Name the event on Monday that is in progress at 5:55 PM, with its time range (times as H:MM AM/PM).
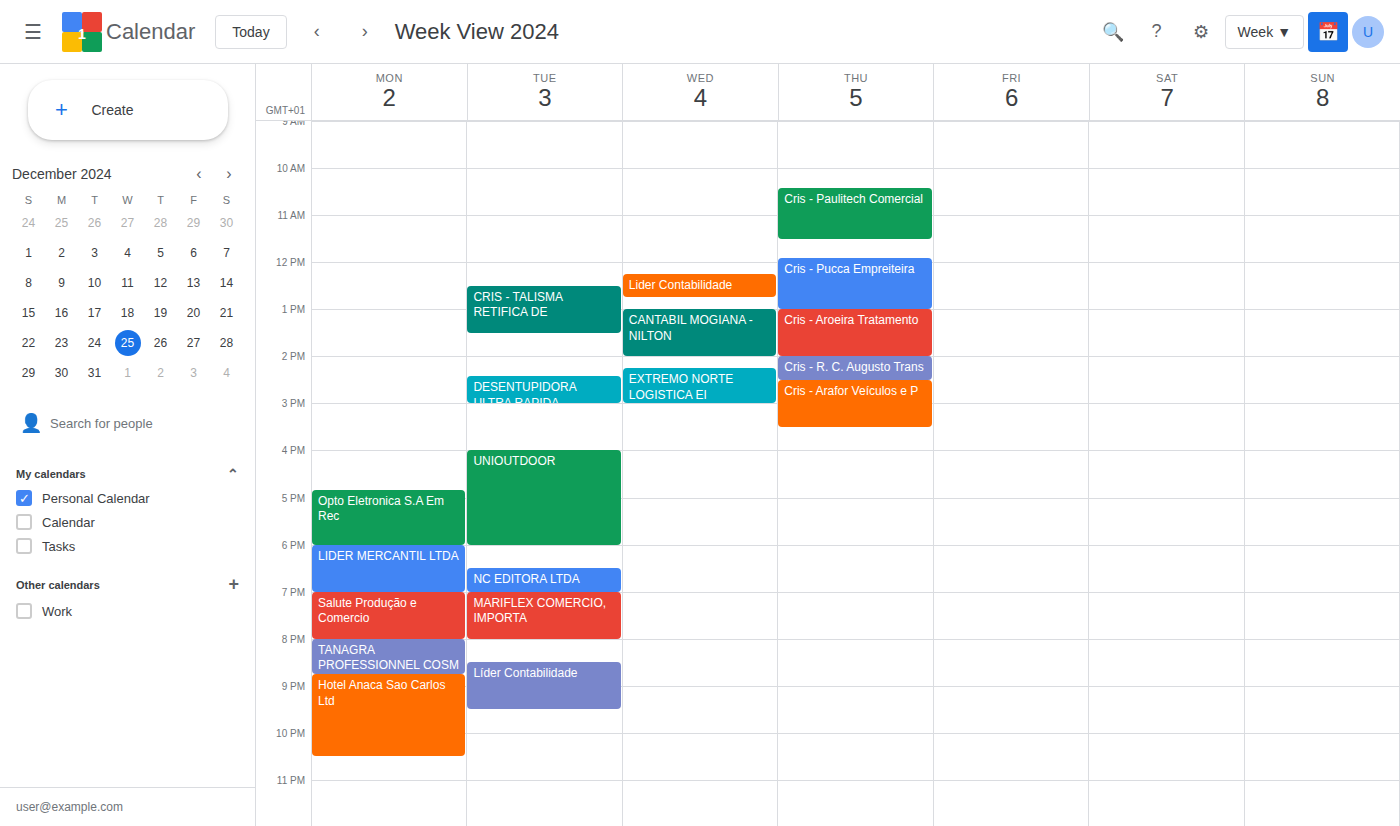
"Opto Eletronica S.A Em Rec", 4:50 PM to 6:00 PM